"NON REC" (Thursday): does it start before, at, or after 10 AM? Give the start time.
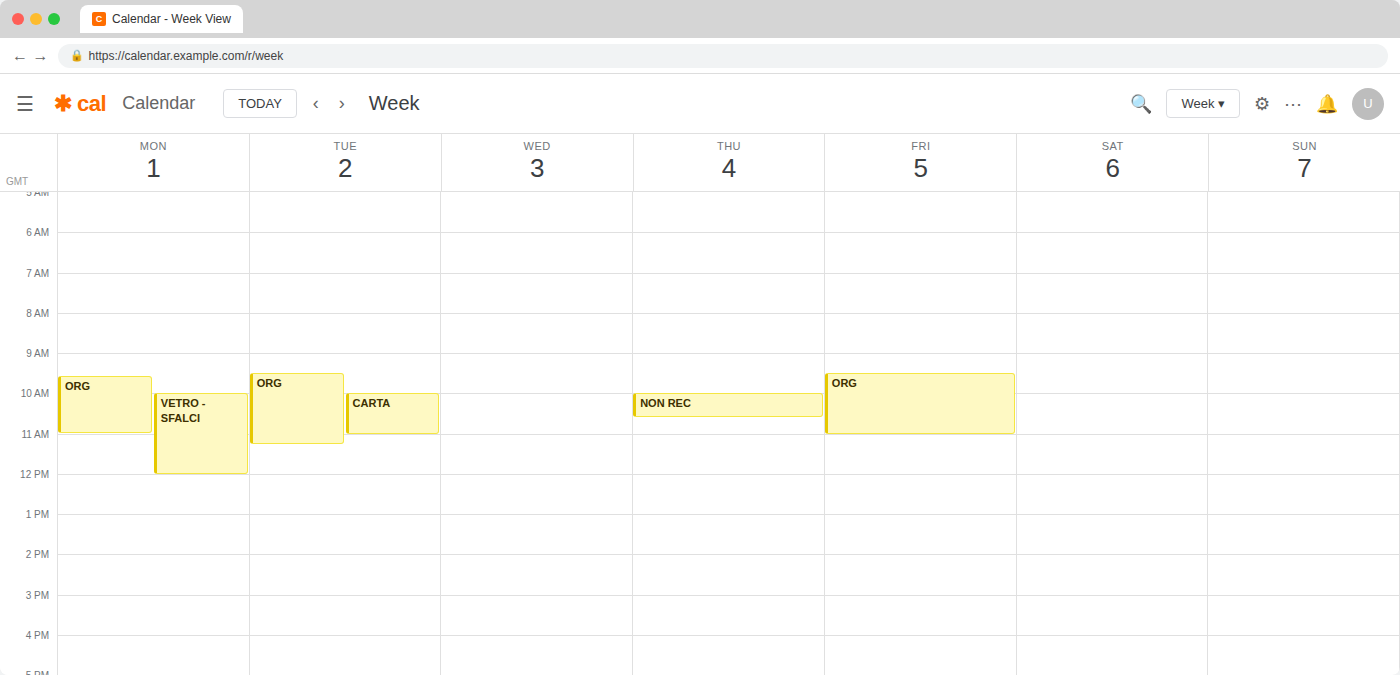
10:00 AM -- exactly at 10 AM, on the 10 AM line.